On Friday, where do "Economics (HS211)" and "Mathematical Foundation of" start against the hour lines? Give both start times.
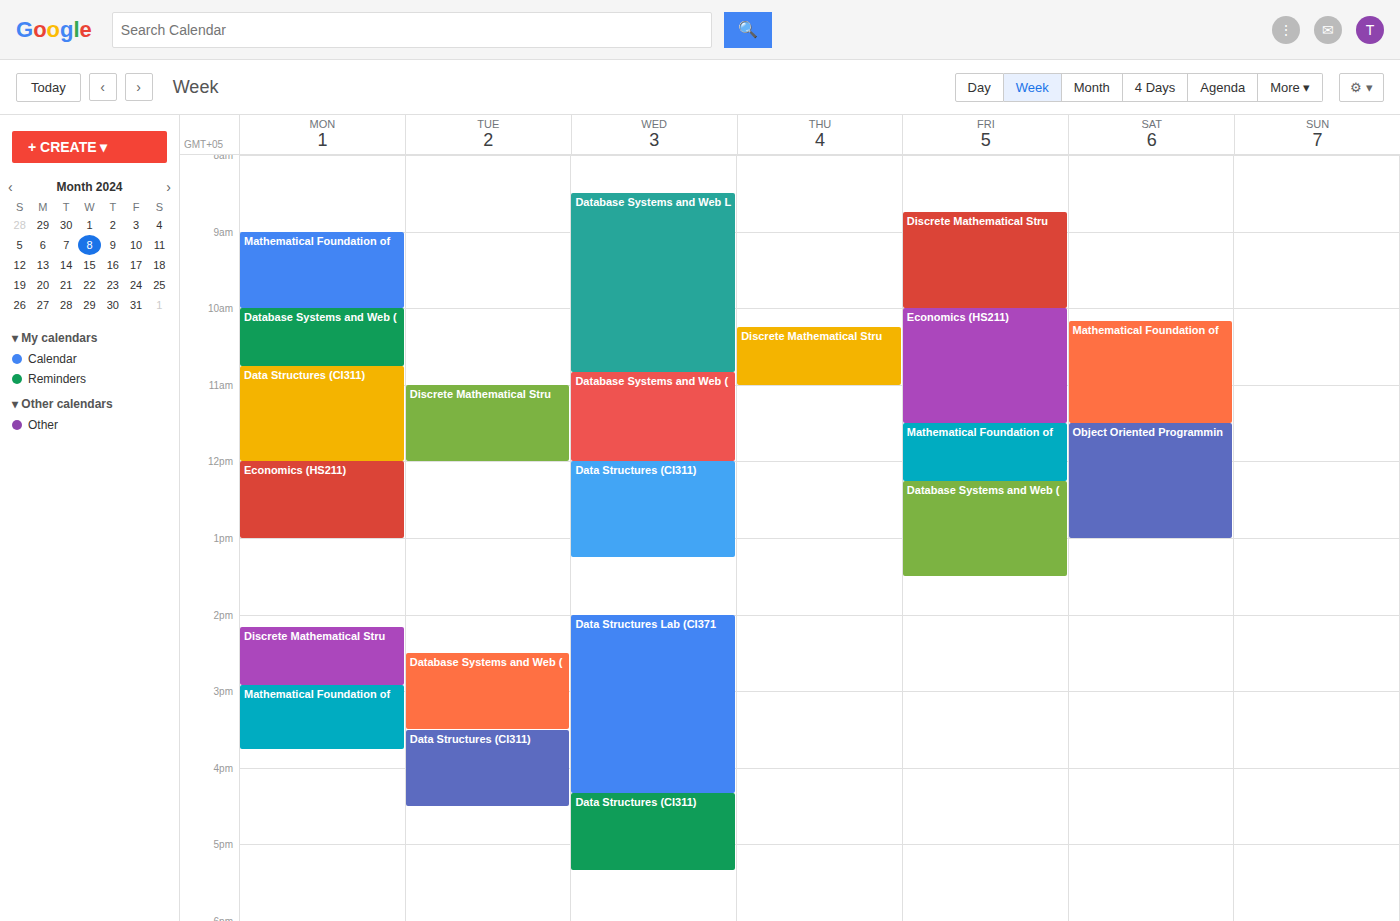
"Economics (HS211)": 10:00 AM, exactly on the 10 AM line. "Mathematical Foundation of": 11:30 AM, halfway between the 11 AM and 12 PM lines.